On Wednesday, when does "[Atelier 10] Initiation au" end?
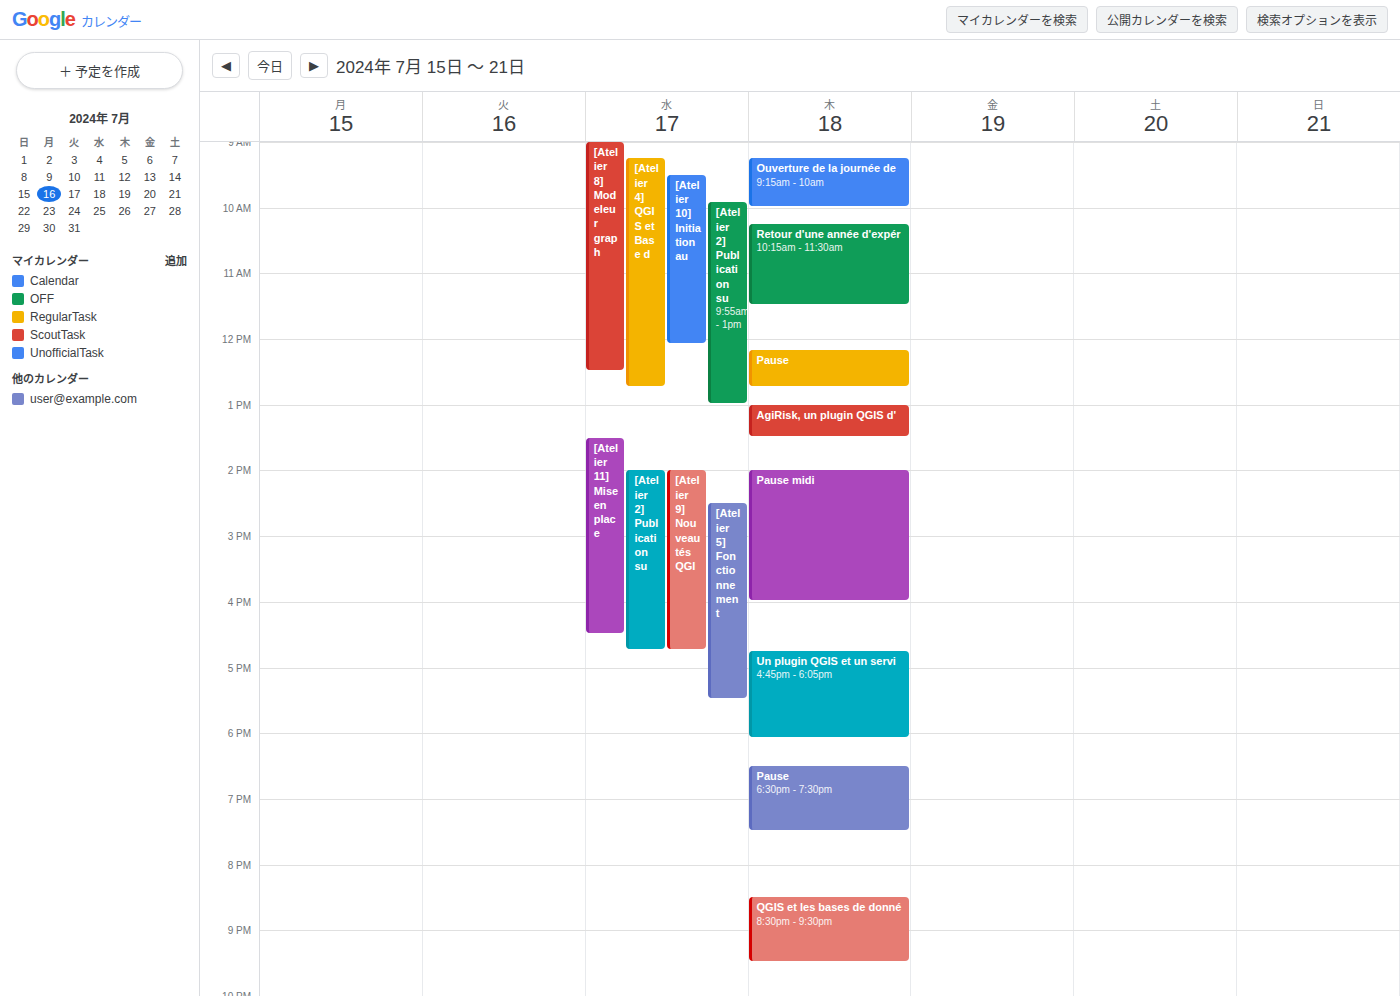
12:05 PM